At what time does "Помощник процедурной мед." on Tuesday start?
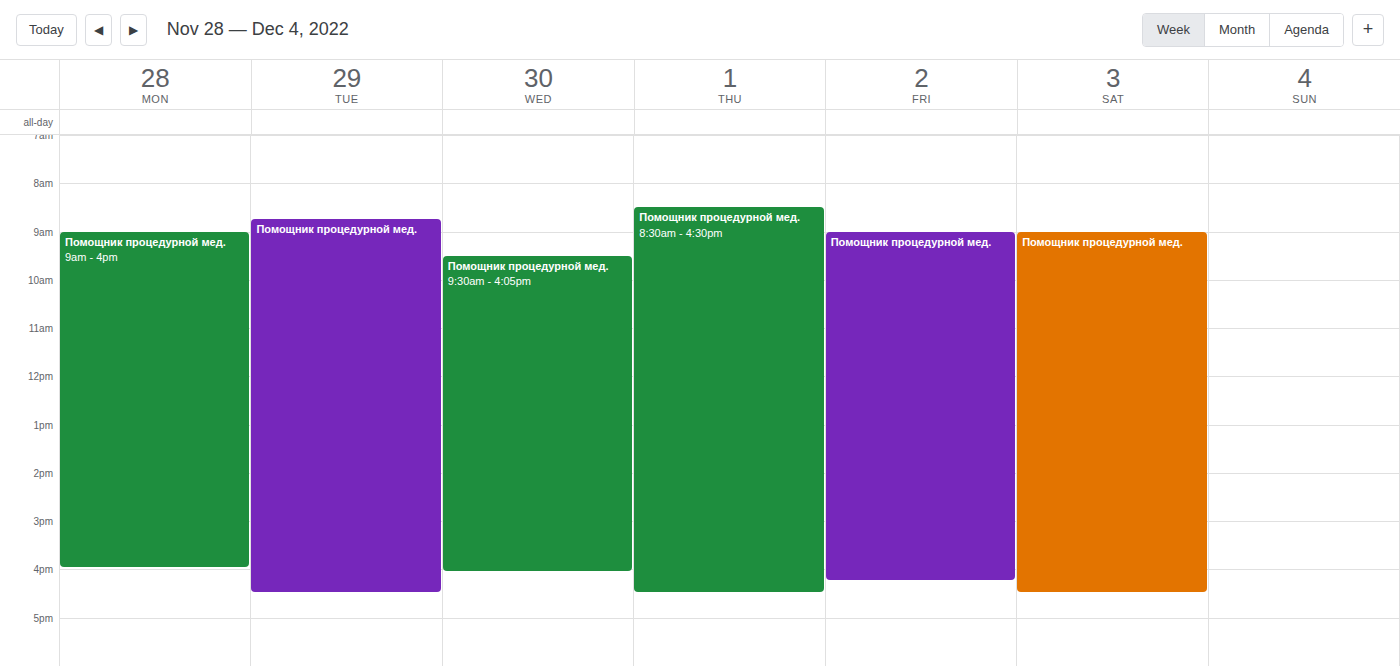
08:45